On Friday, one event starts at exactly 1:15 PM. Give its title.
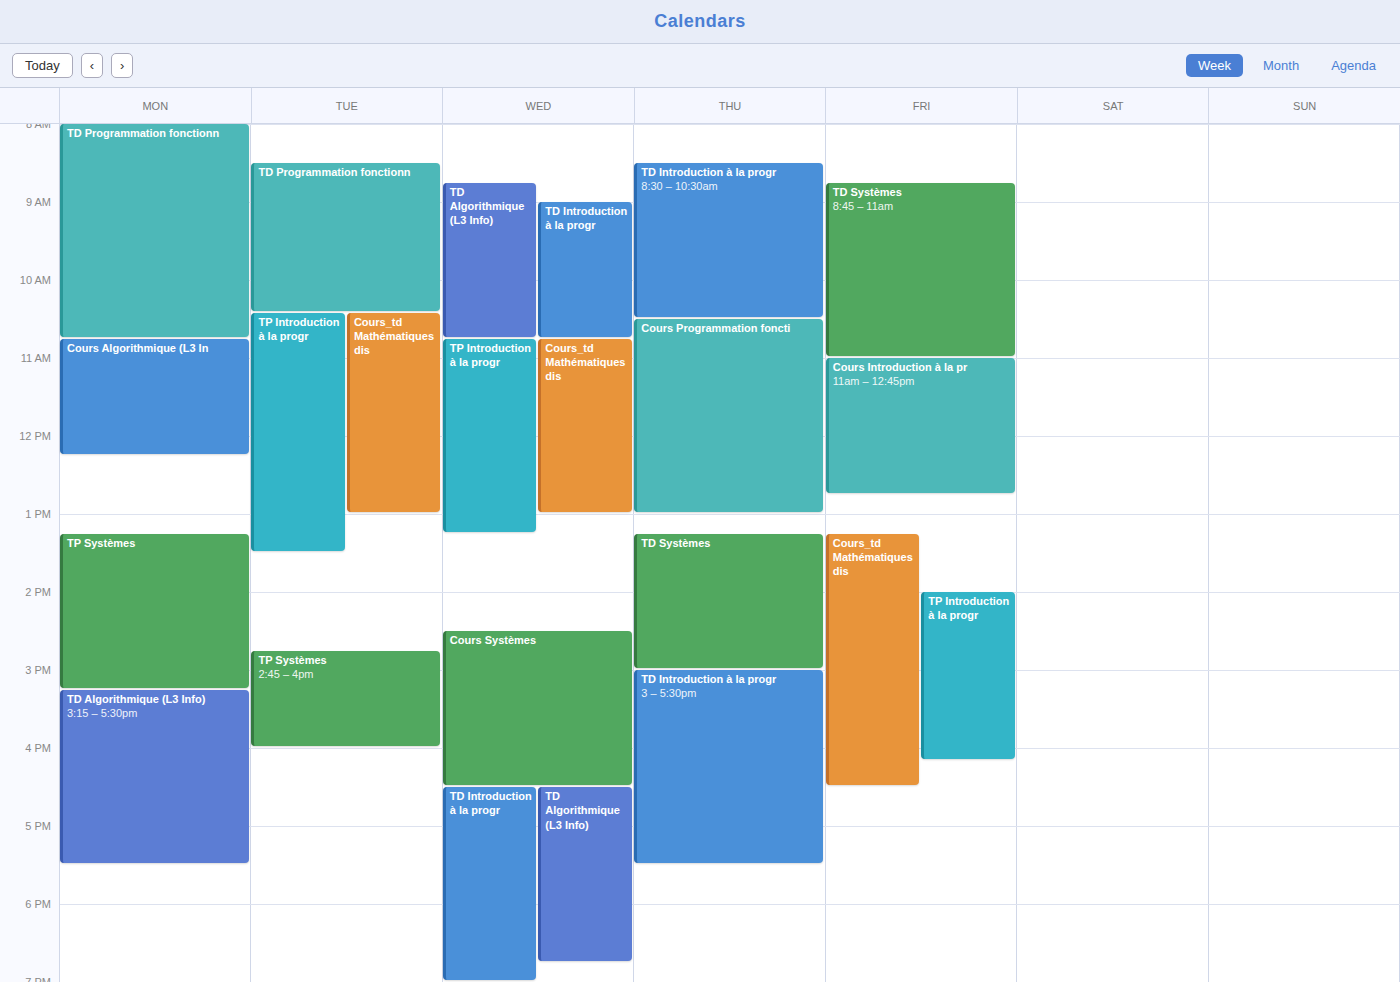
"Cours_td Mathématiques dis"